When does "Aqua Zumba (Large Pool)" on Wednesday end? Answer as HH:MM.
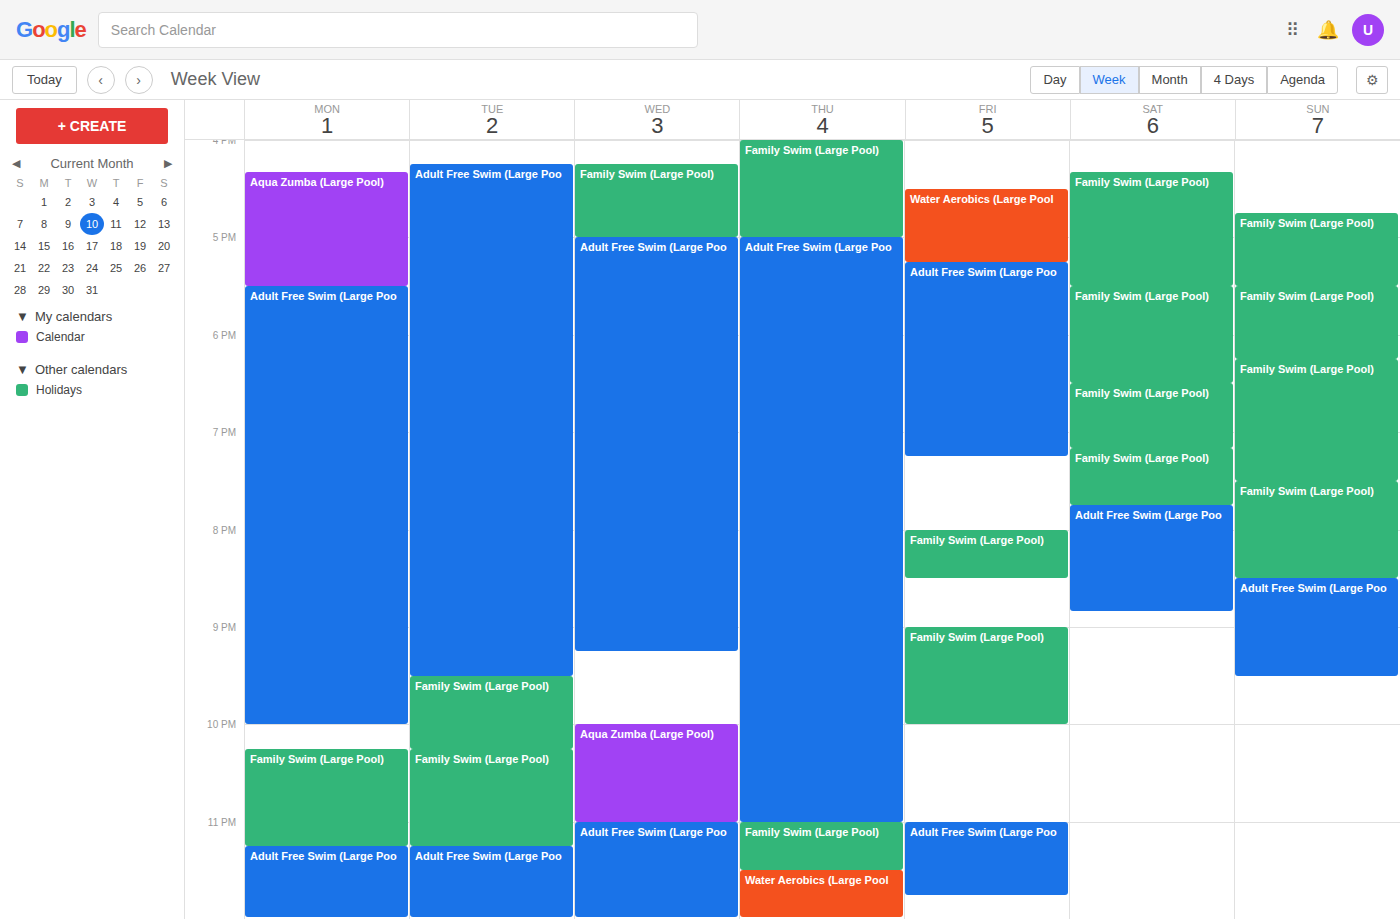
23:00